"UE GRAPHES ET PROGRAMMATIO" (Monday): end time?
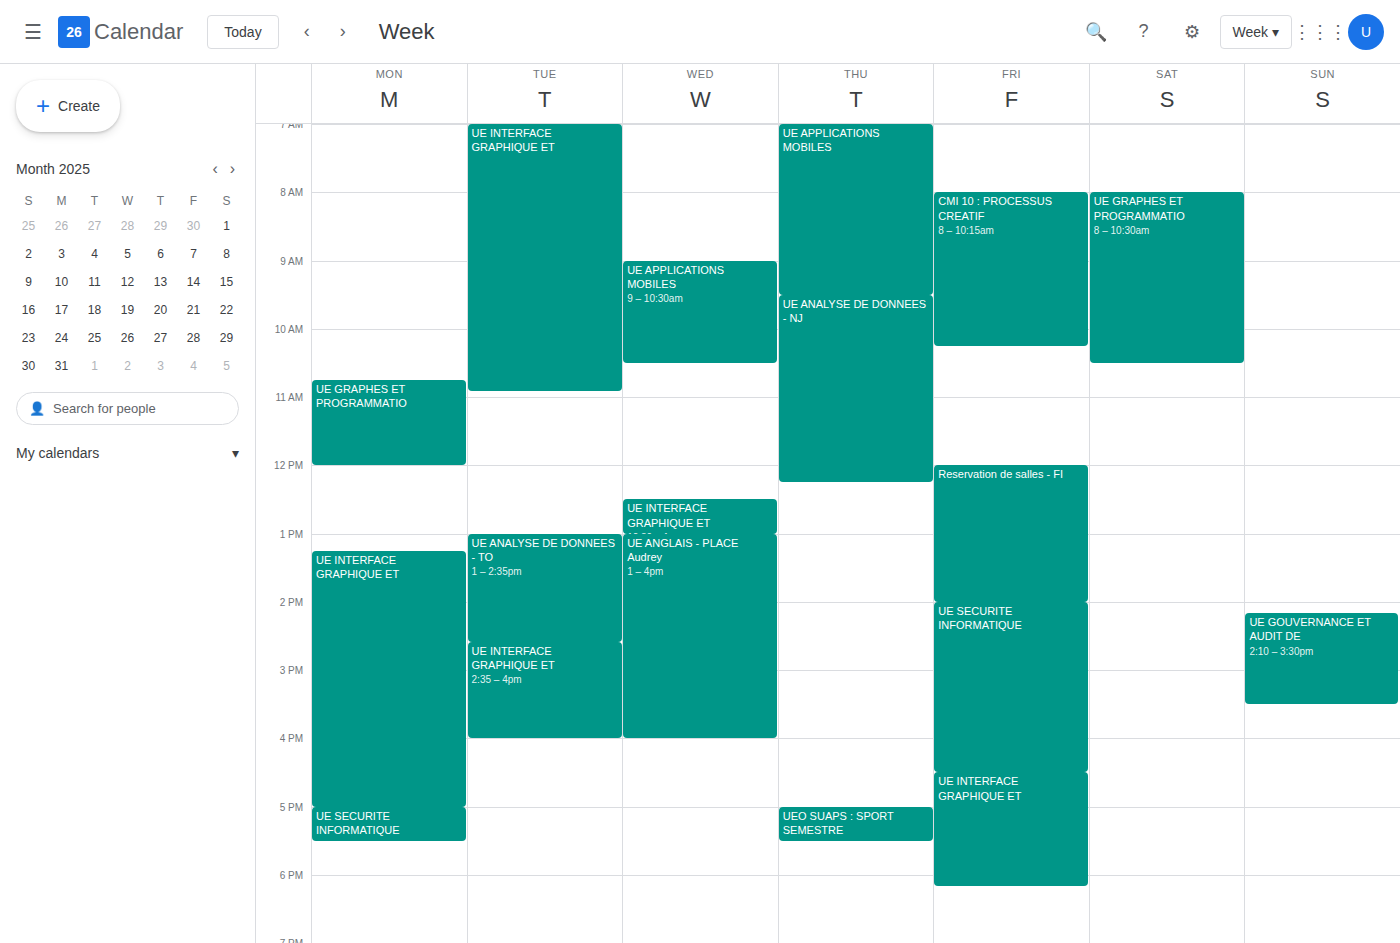
12:00 PM